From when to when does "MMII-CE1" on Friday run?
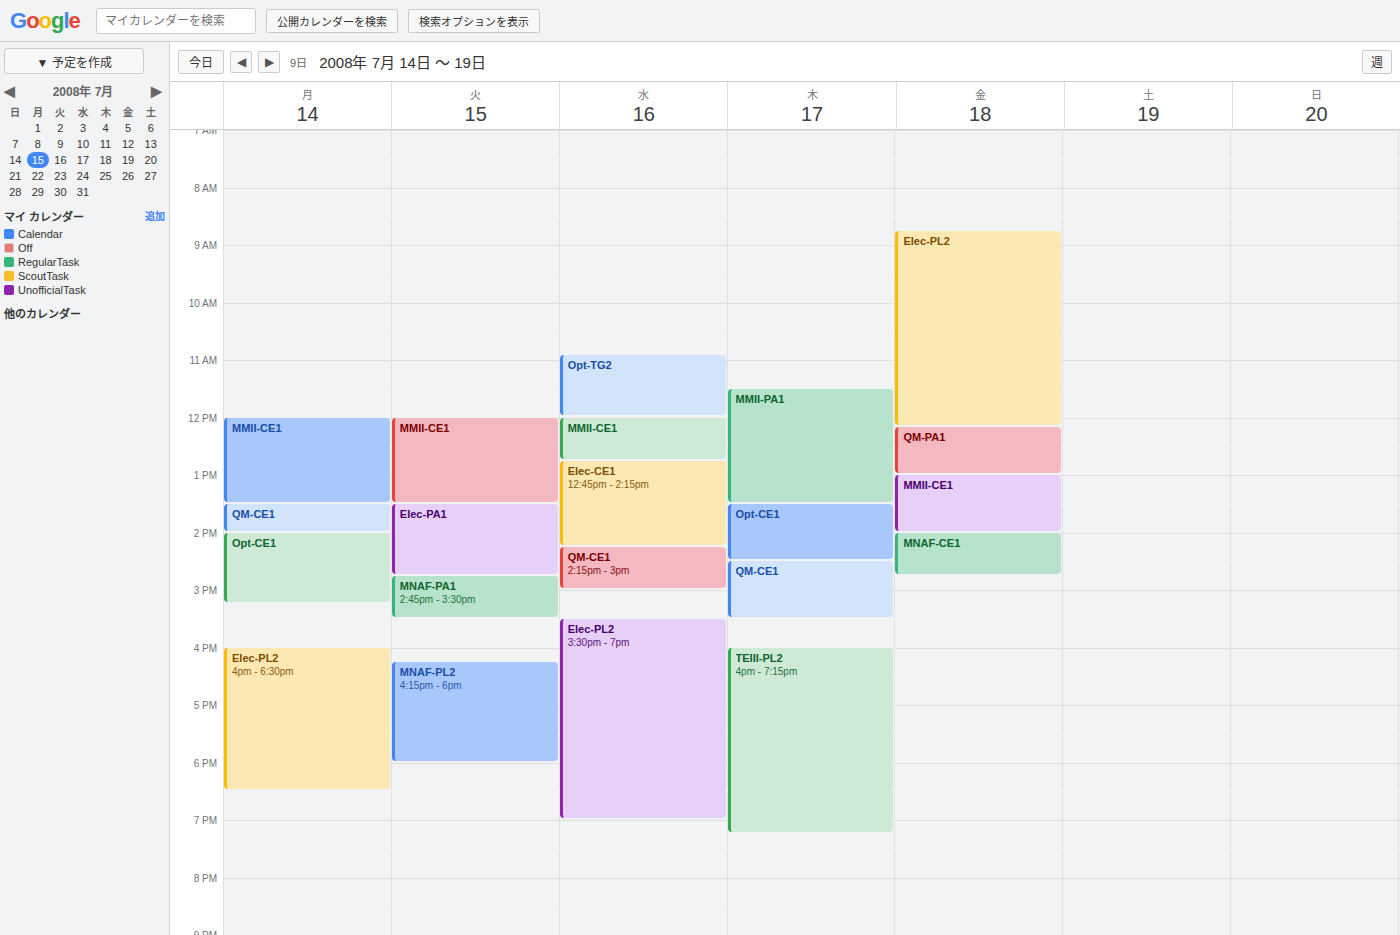
1:00 PM to 2:00 PM